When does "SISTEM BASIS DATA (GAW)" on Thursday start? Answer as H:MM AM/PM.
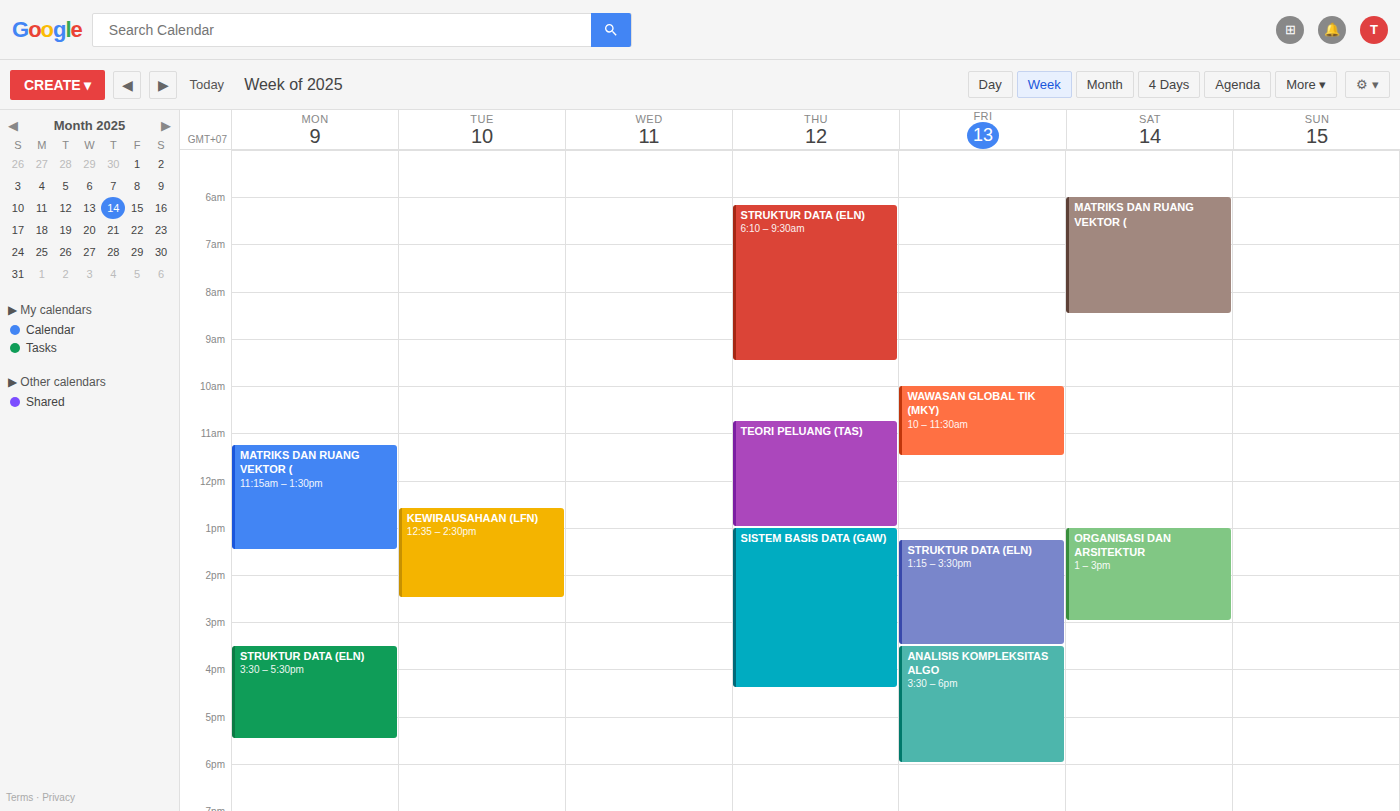
1:00 PM